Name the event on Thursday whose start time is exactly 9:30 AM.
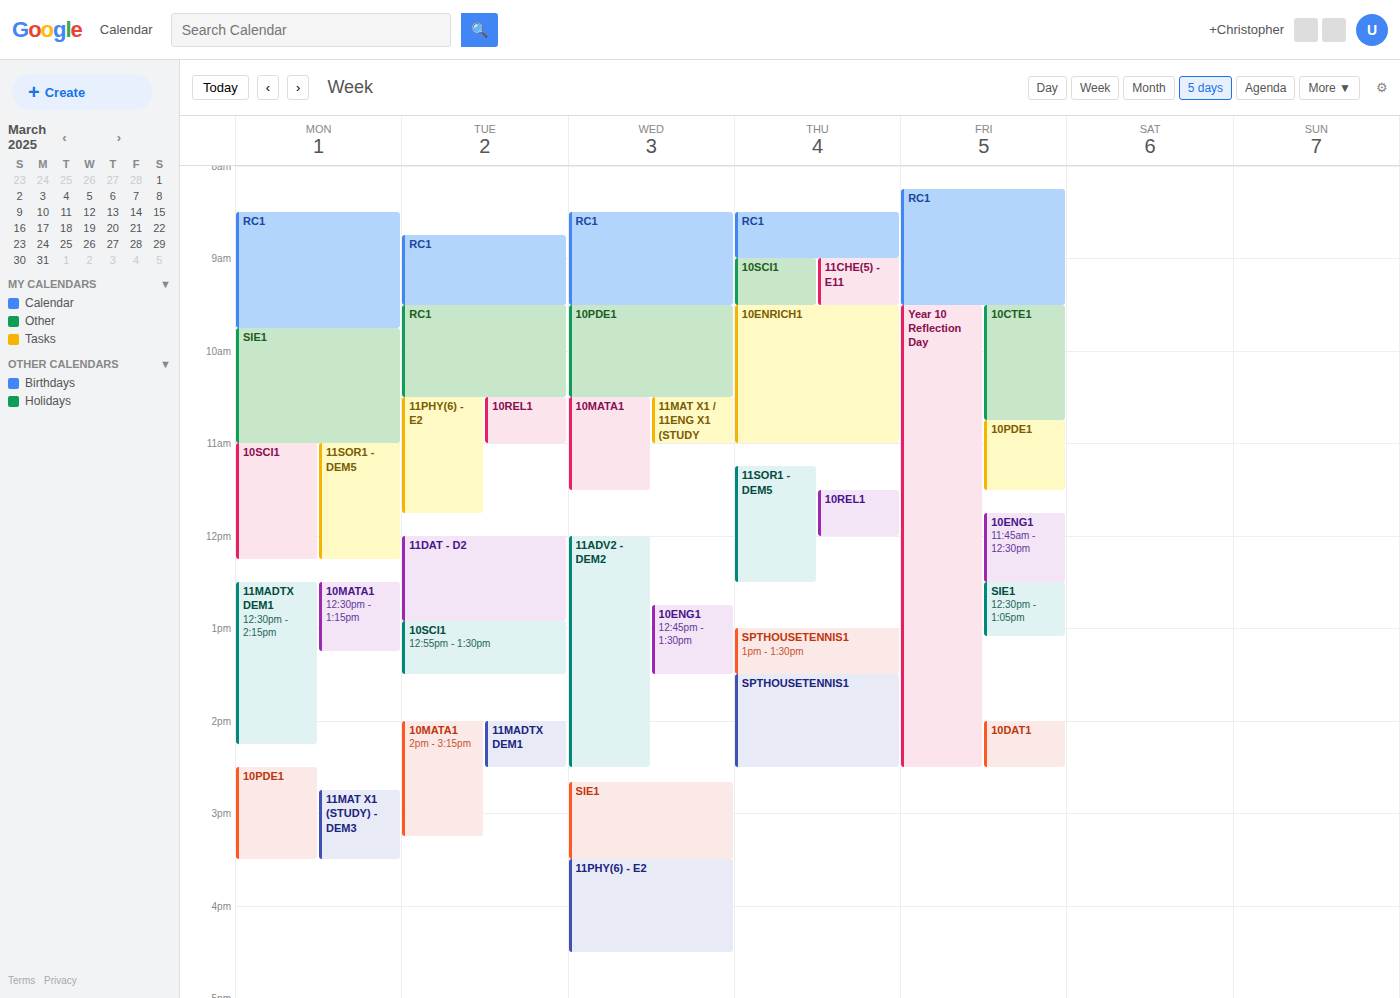
"10ENRICH1"